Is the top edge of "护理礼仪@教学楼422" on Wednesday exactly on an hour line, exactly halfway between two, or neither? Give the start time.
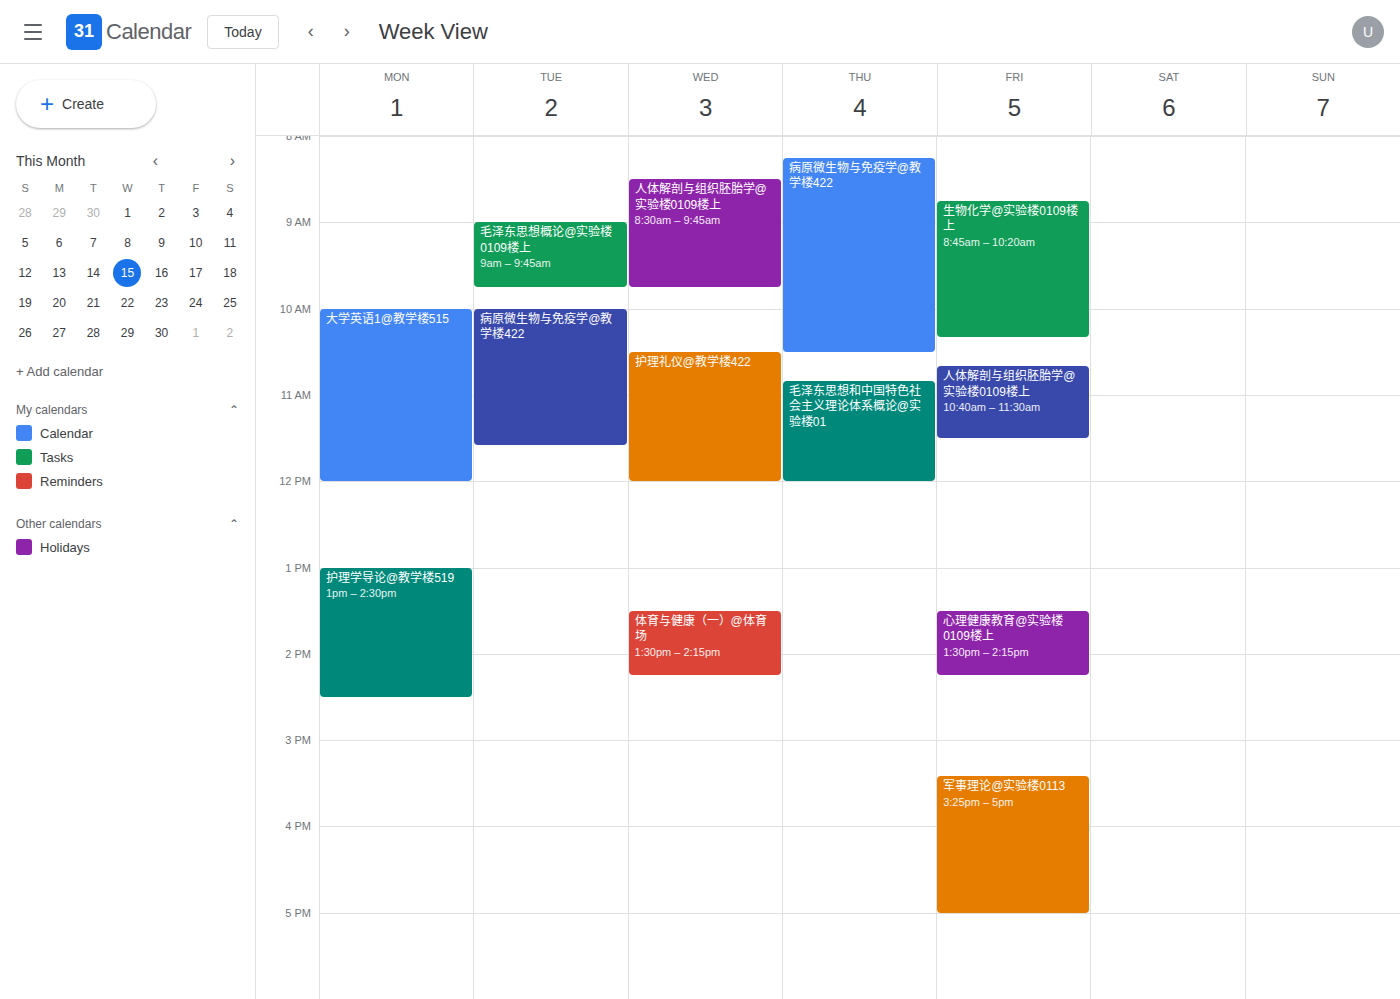
10:30 AM -- halfway between the 10 AM and 11 AM lines.